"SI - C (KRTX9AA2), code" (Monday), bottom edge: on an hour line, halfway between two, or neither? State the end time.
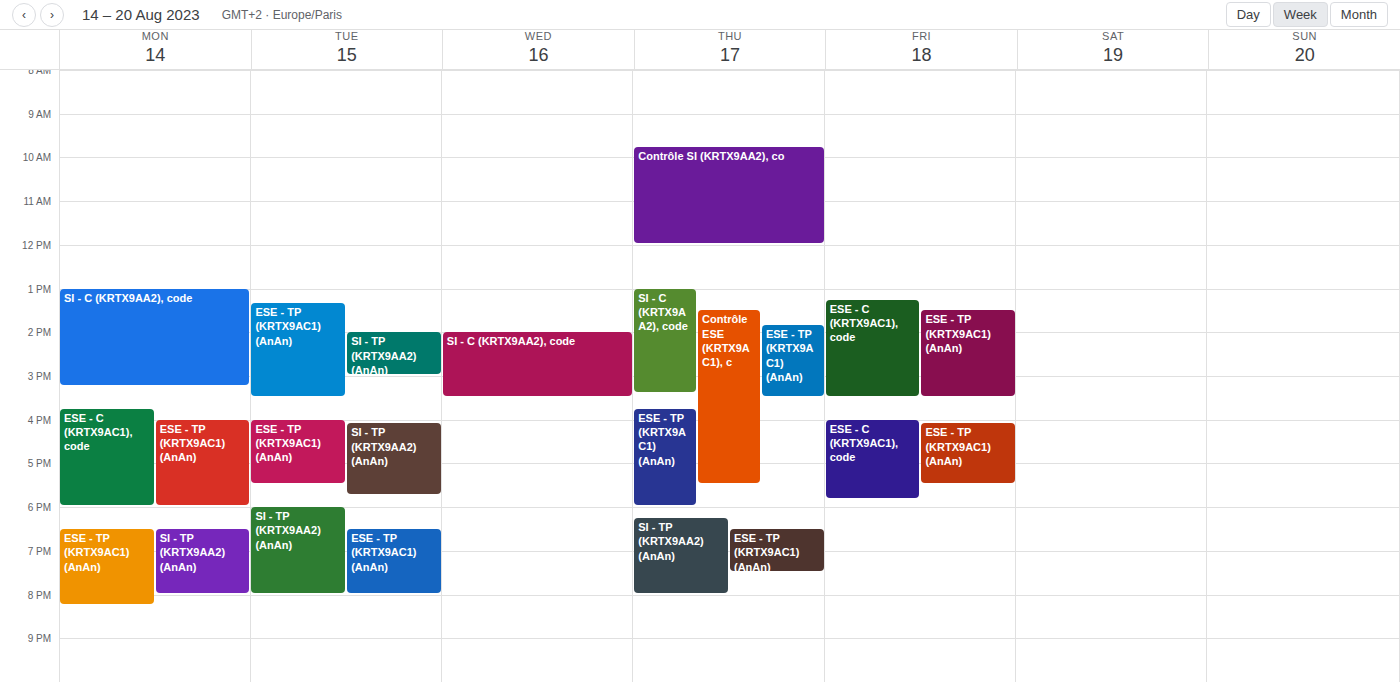
15:15 -- neither: a quarter of the way from the 15:00 line to the 16:00 line.